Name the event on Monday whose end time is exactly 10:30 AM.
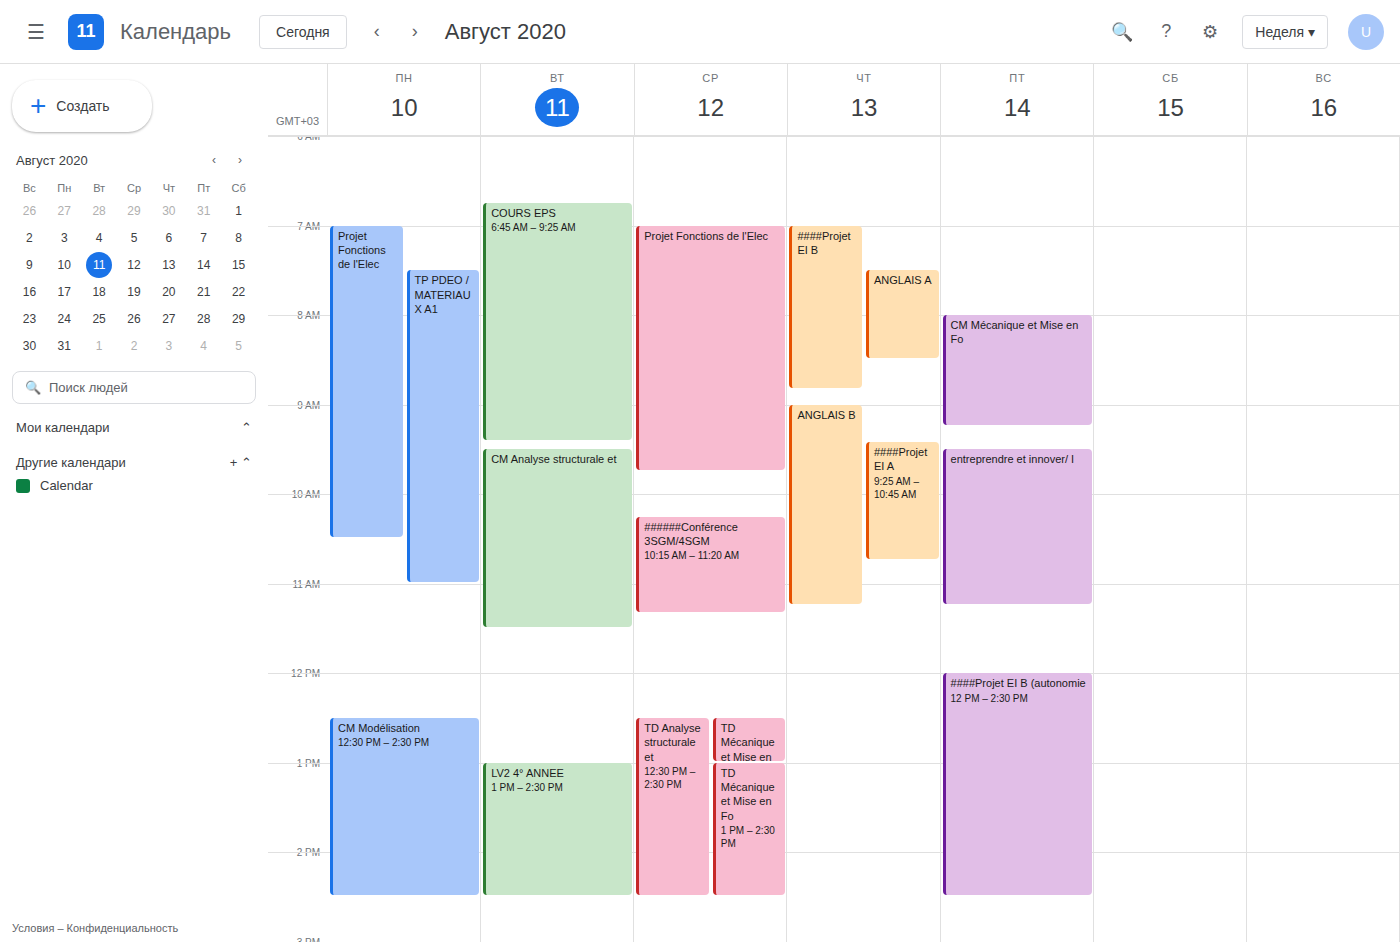
"Projet Fonctions de l'Elec"